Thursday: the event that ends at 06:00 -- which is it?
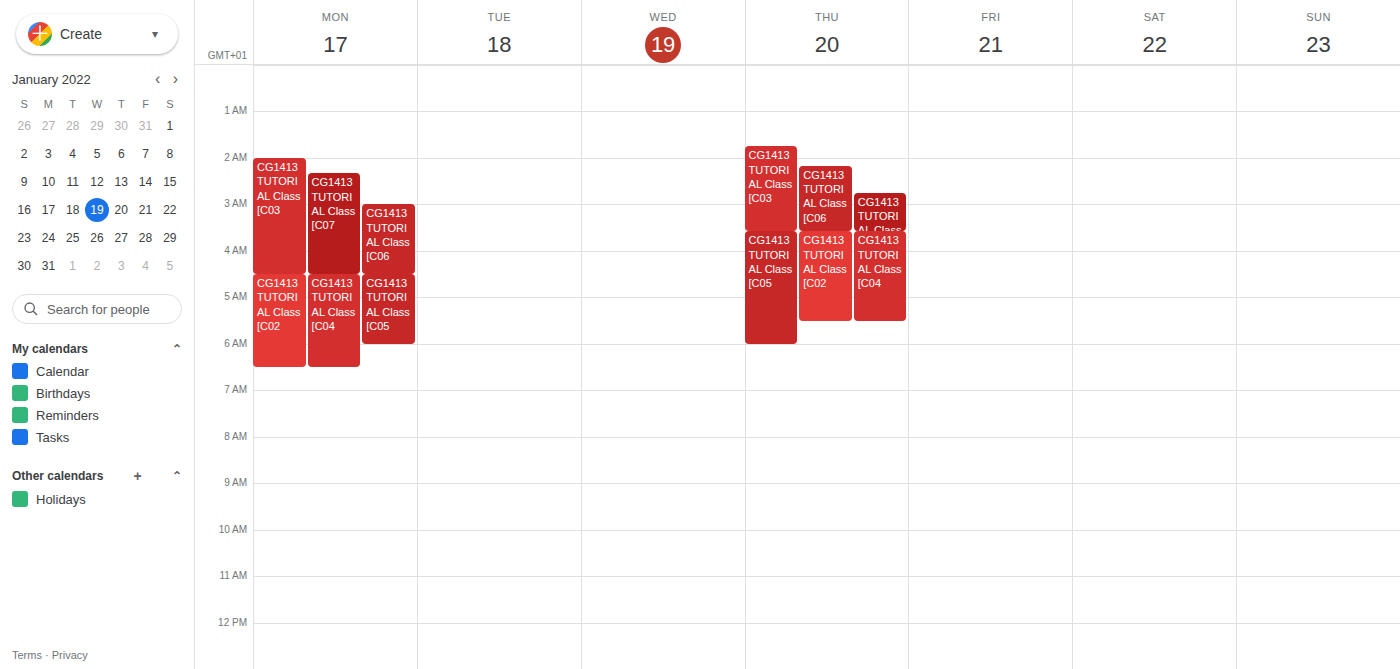
"CG1413 TUTORIAL Class [C05"